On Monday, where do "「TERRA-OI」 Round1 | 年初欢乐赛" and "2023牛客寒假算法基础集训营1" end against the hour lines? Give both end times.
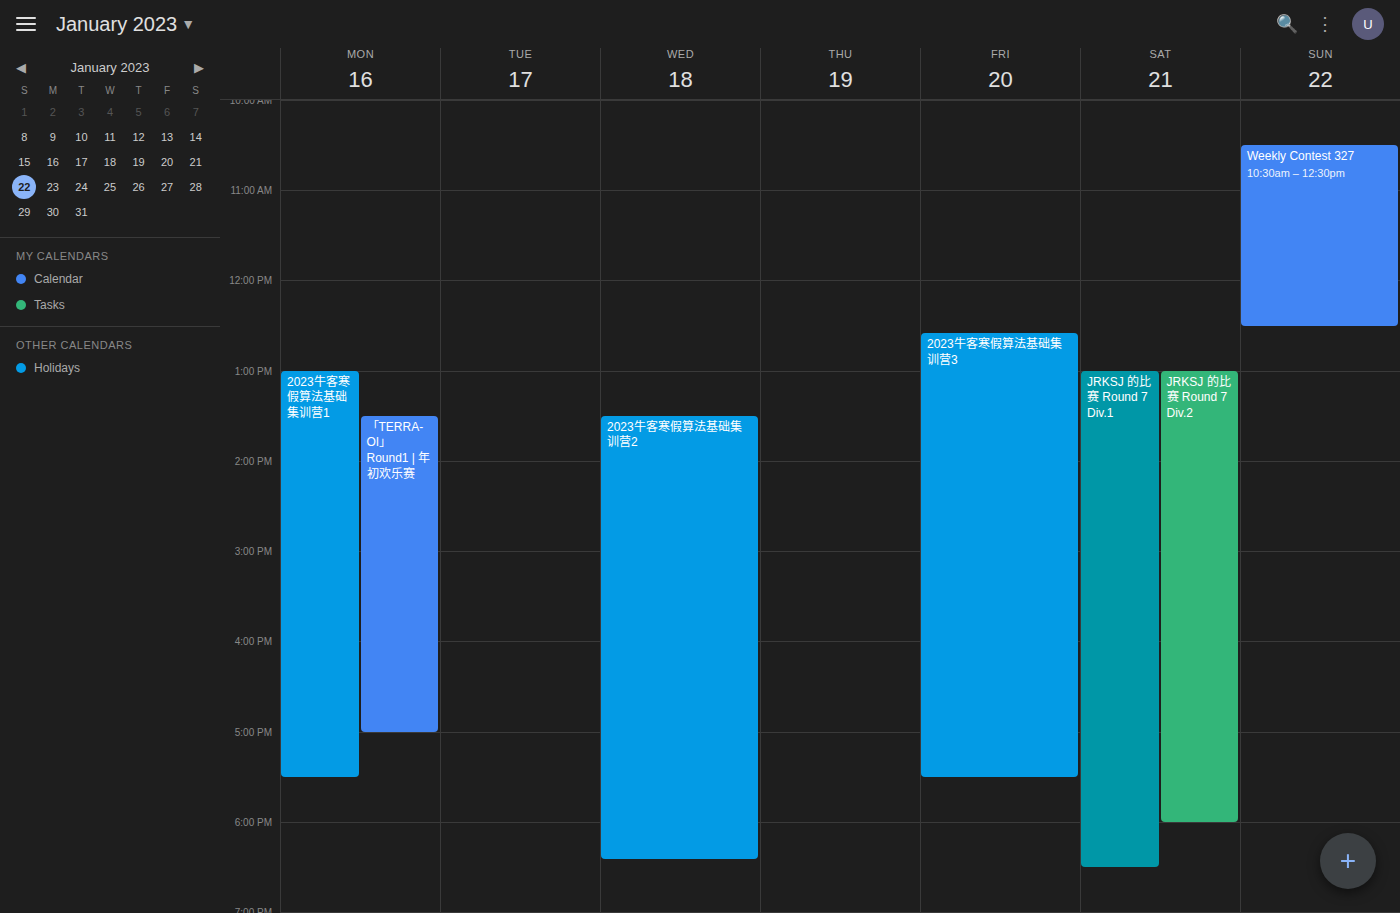
"「TERRA-OI」 Round1 | 年初欢乐赛": 5:00 PM, exactly on the 5 PM line. "2023牛客寒假算法基础集训营1": 5:30 PM, halfway between the 5 PM and 6 PM lines.